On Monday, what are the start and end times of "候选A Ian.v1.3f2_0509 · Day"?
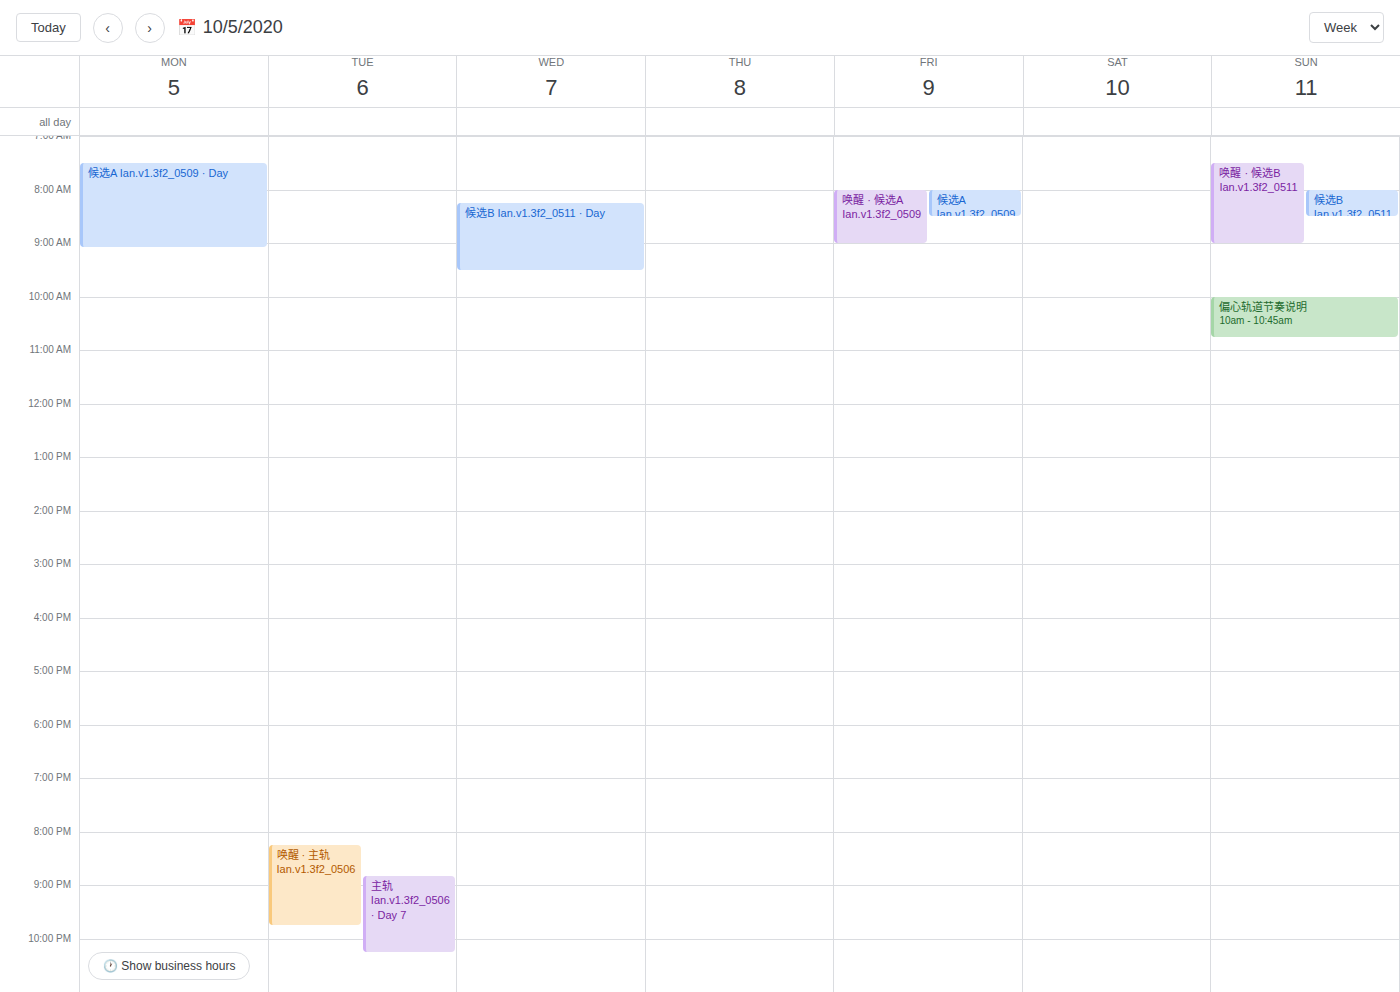
7:30 AM to 9:05 AM